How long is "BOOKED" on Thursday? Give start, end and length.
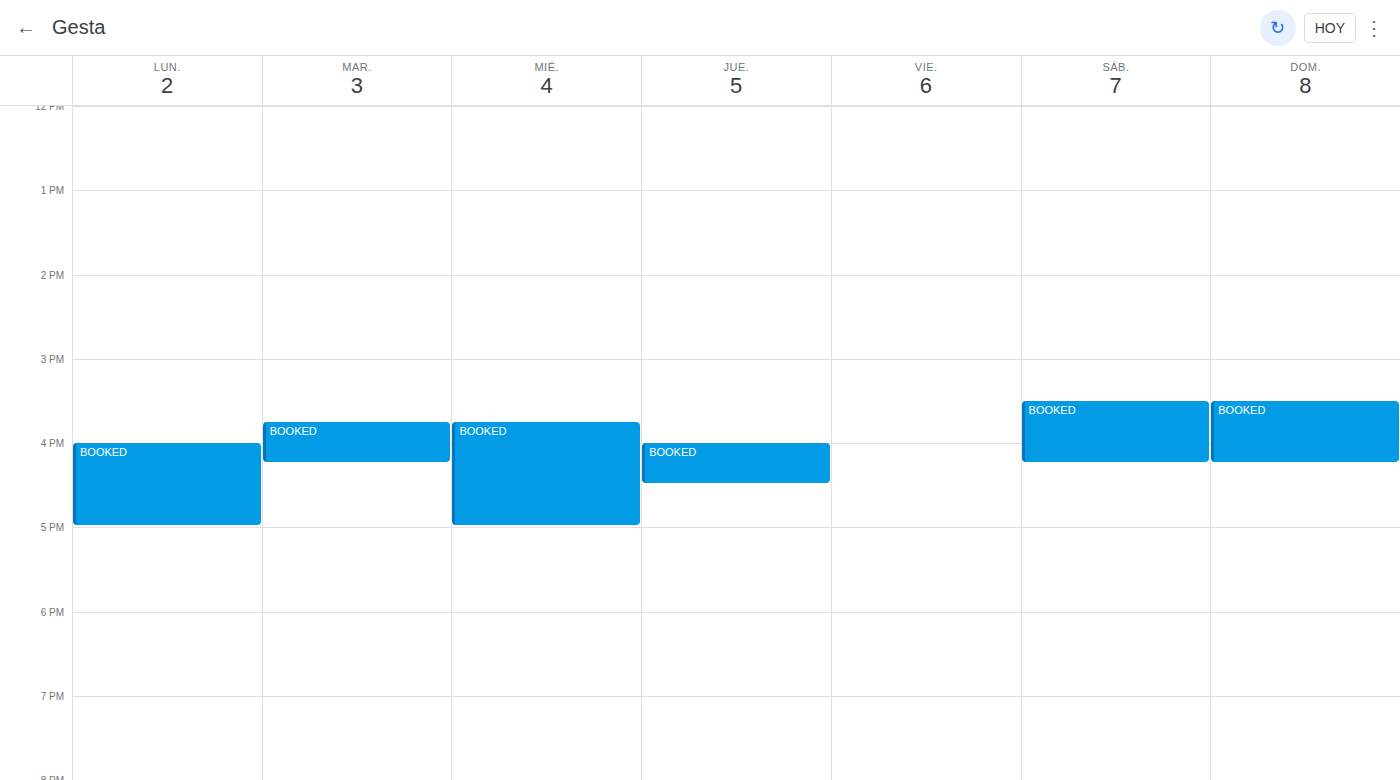
4:00 PM to 4:30 PM, 30 minutes